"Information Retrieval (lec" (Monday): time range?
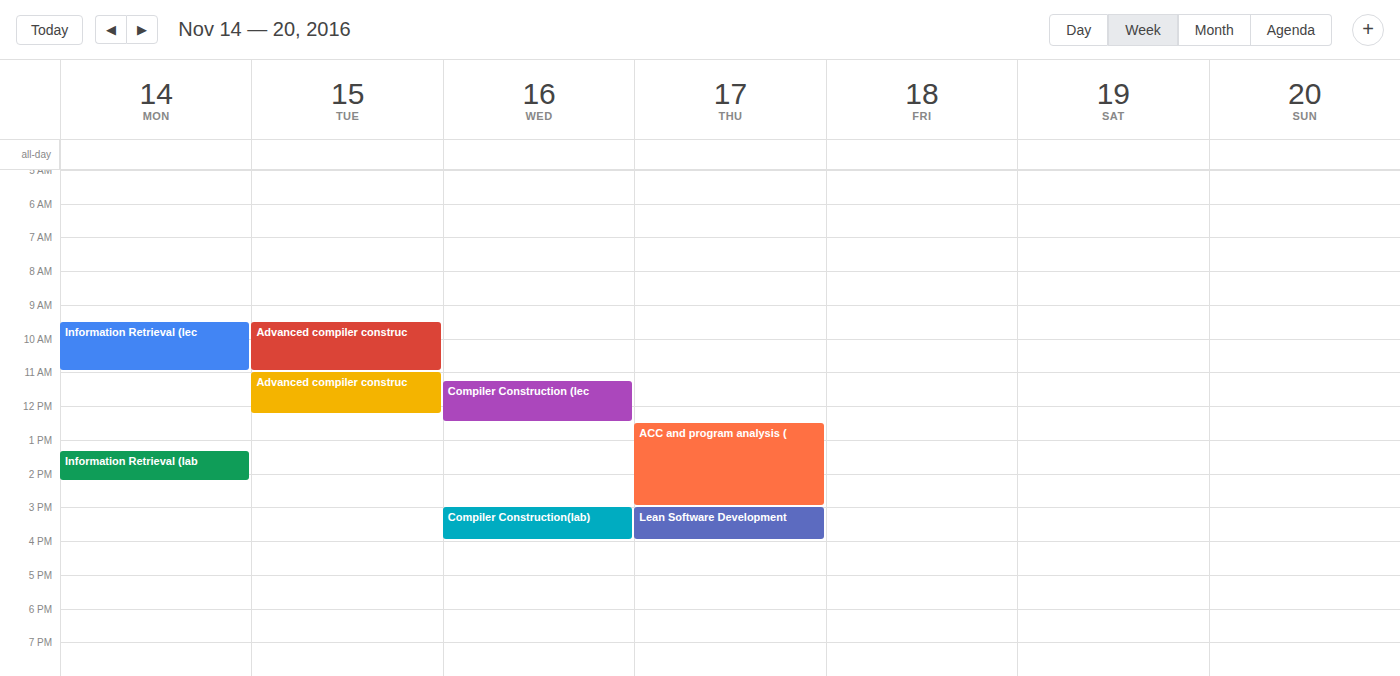
9:30 AM to 11:00 AM